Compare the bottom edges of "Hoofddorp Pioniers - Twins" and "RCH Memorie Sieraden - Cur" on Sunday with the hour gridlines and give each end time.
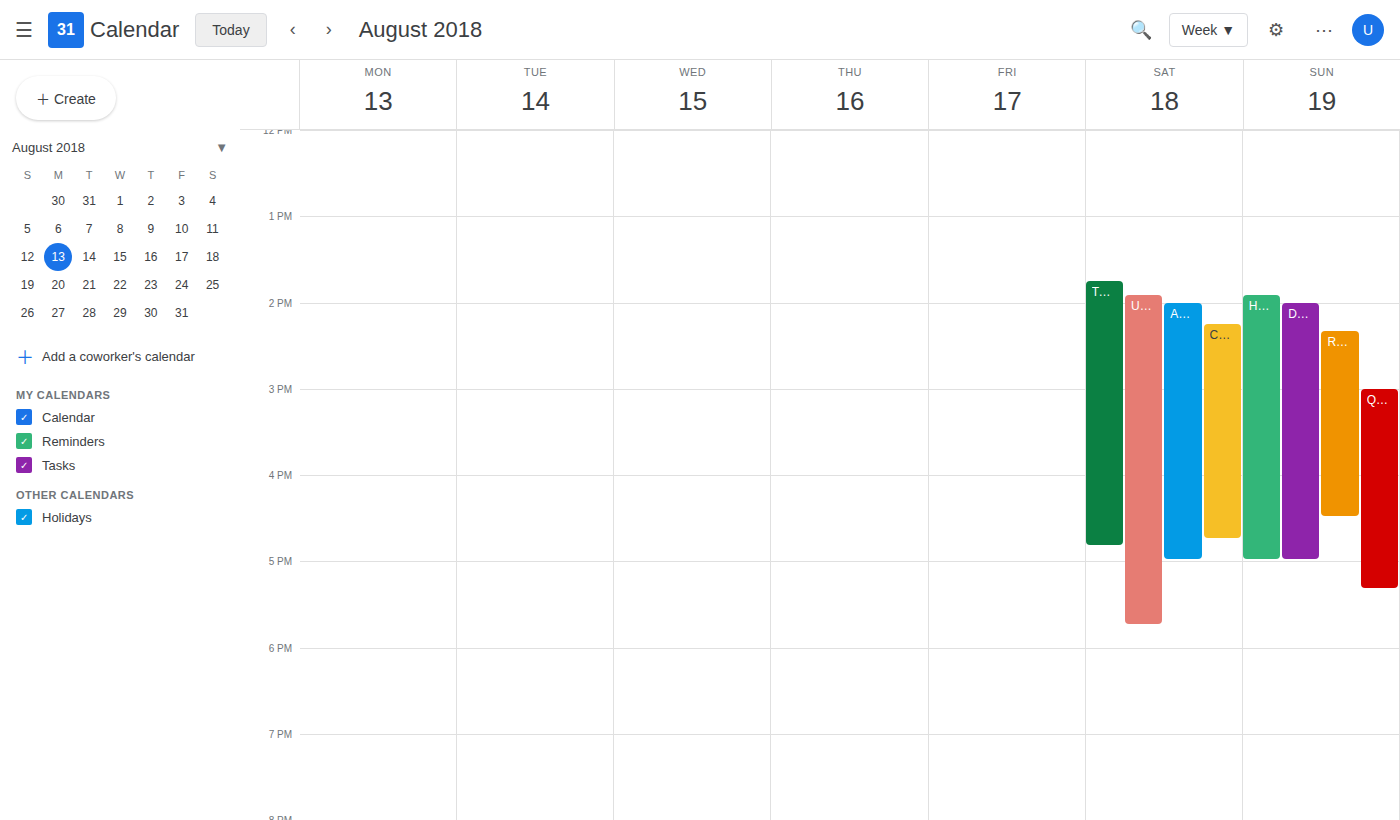
"Hoofddorp Pioniers - Twins": 5:00 PM, exactly on the 5 PM line. "RCH Memorie Sieraden - Cur": 4:30 PM, halfway between the 4 PM and 5 PM lines.